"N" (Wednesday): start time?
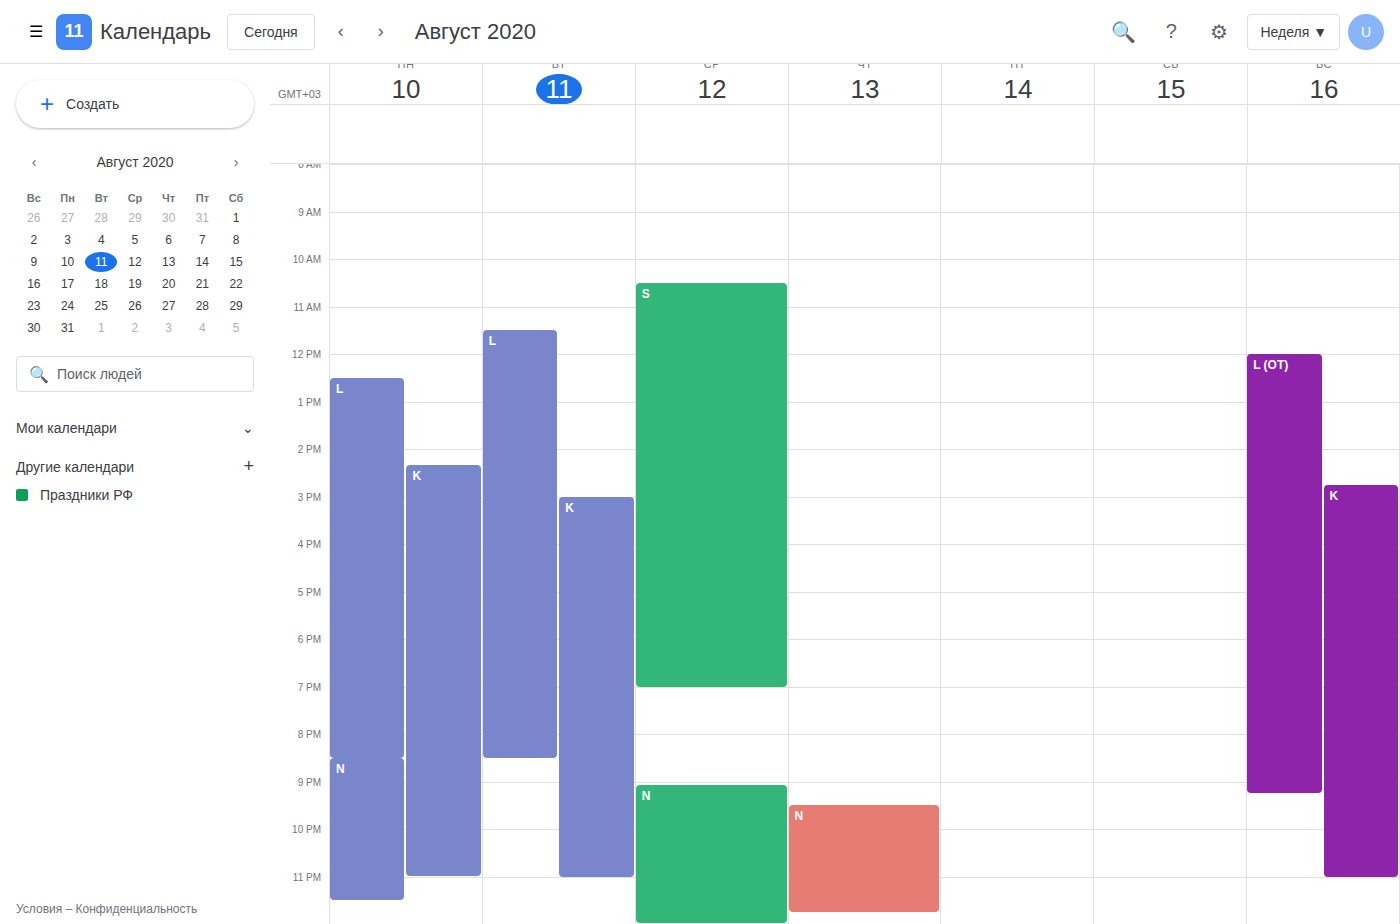
9:05 PM